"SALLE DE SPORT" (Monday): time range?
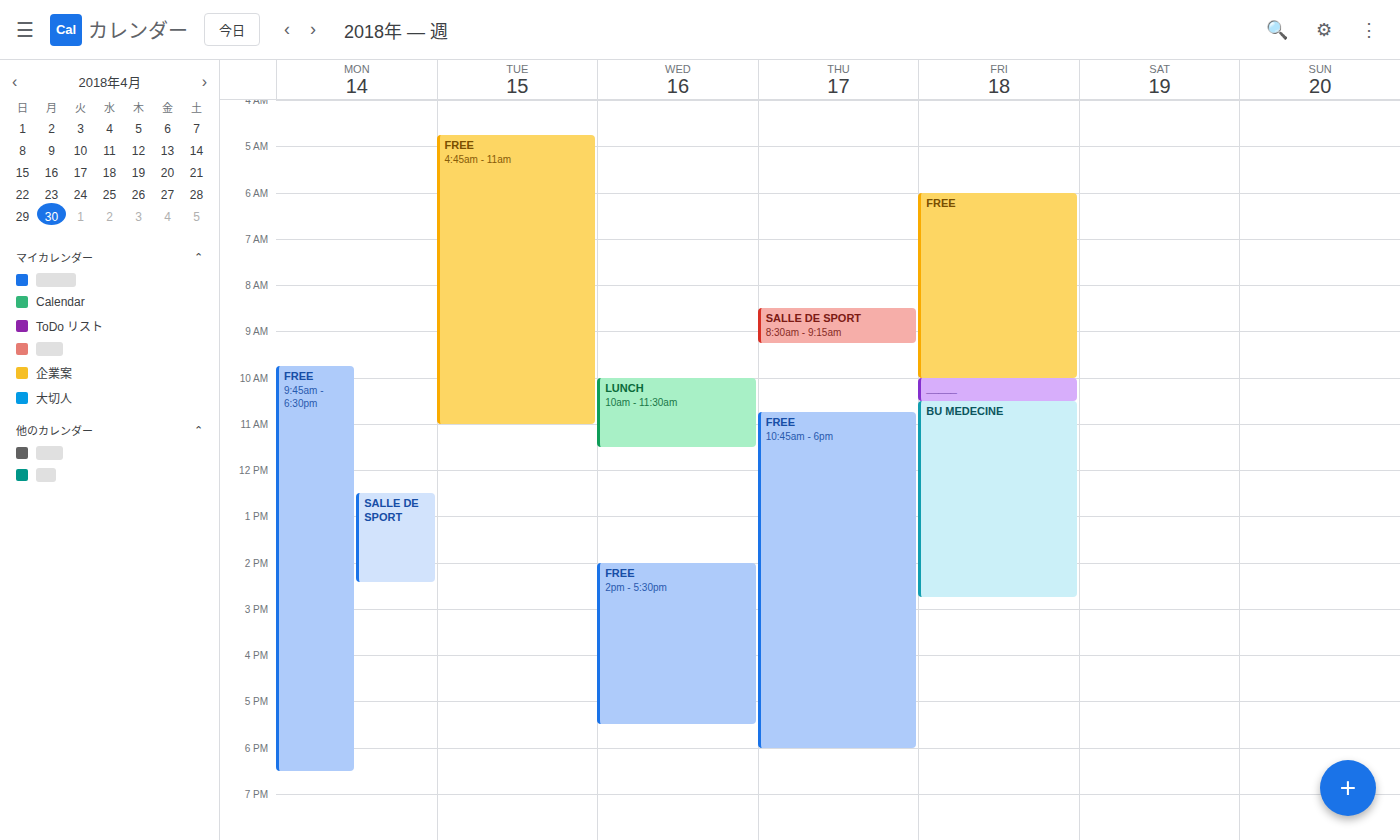
12:30 PM to 2:25 PM